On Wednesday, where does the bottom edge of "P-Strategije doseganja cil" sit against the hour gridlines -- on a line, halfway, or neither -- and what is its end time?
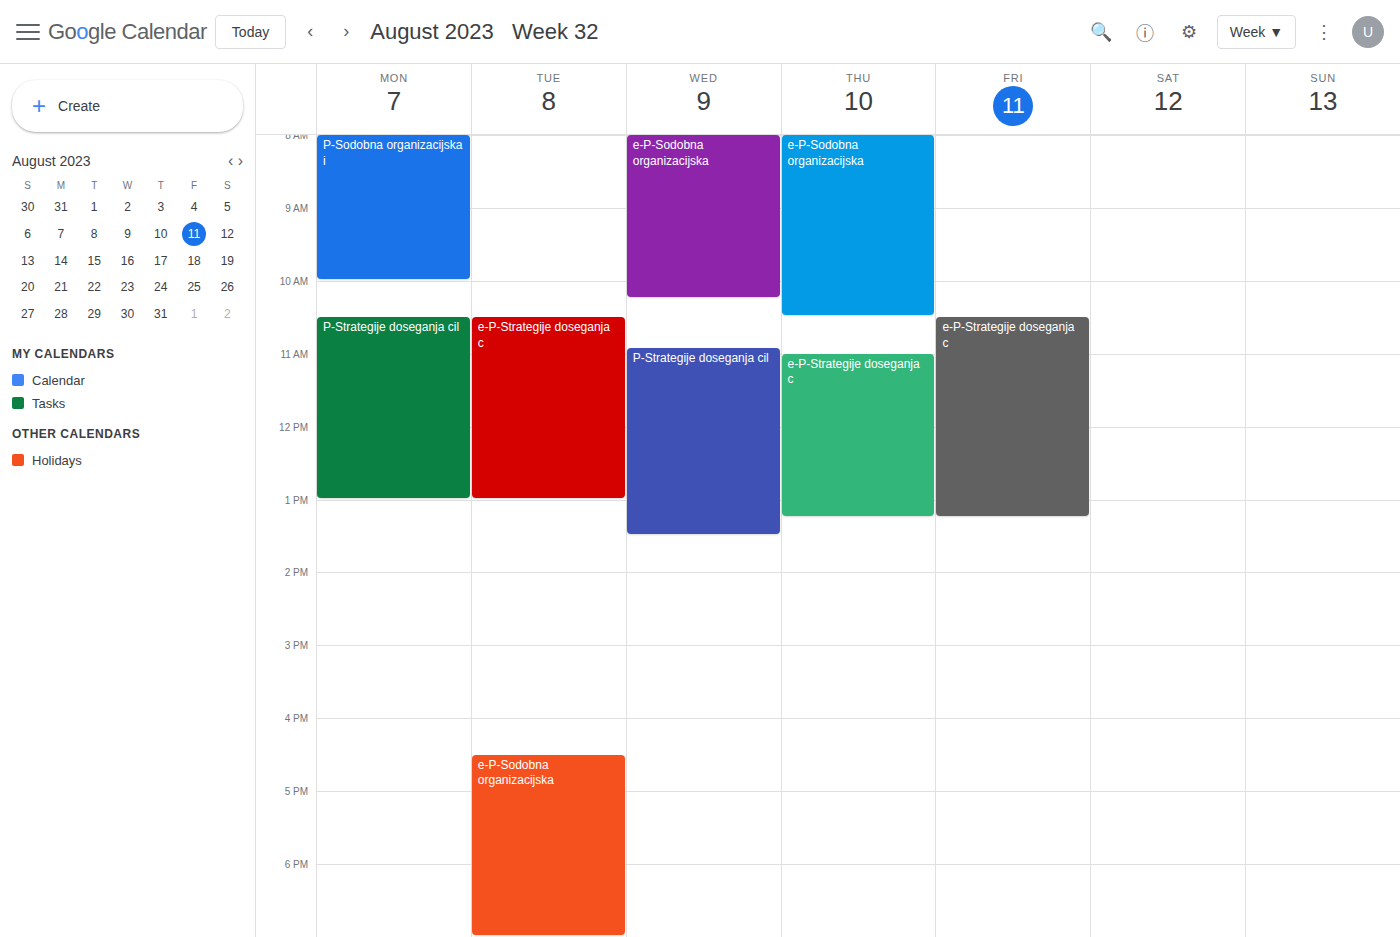
1:30 PM -- halfway between the 1 PM and 2 PM lines.